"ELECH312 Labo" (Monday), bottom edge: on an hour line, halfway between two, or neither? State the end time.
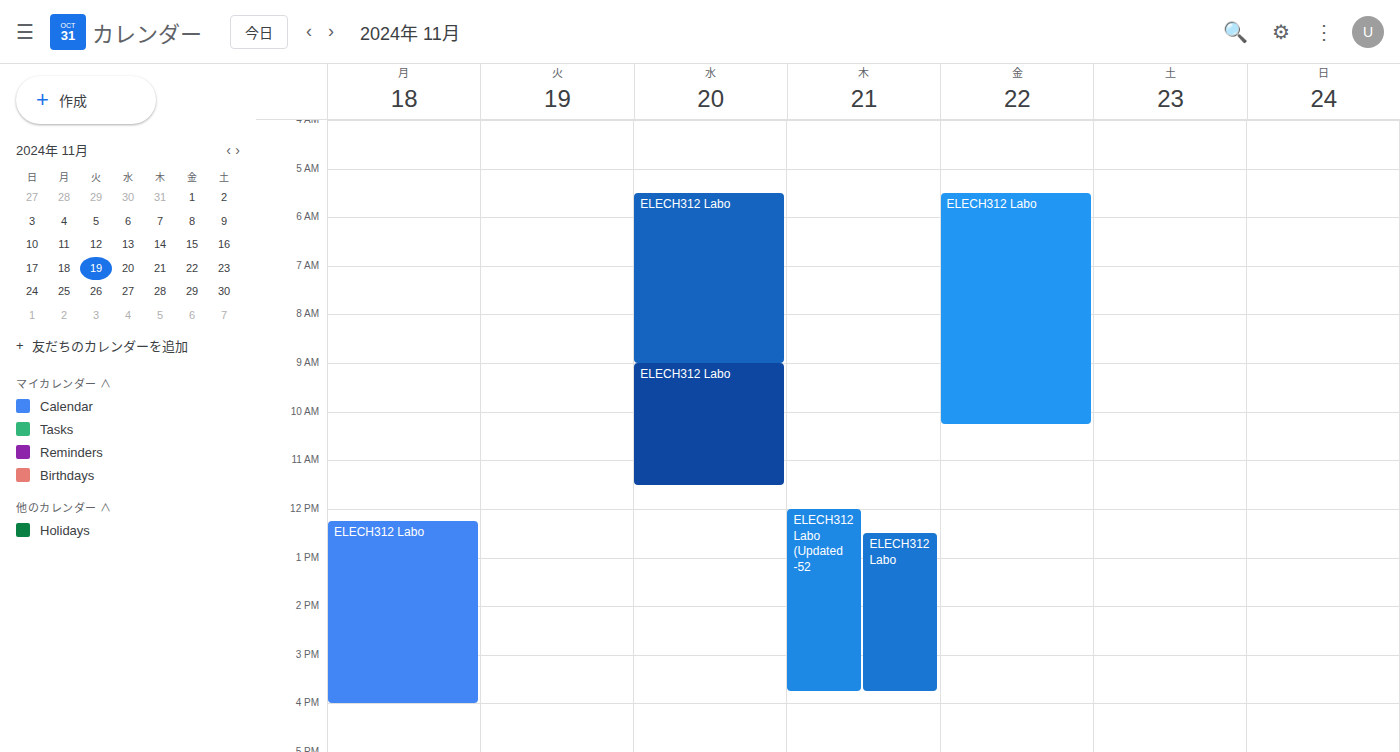
4:00 PM -- exactly on the 4 PM line.